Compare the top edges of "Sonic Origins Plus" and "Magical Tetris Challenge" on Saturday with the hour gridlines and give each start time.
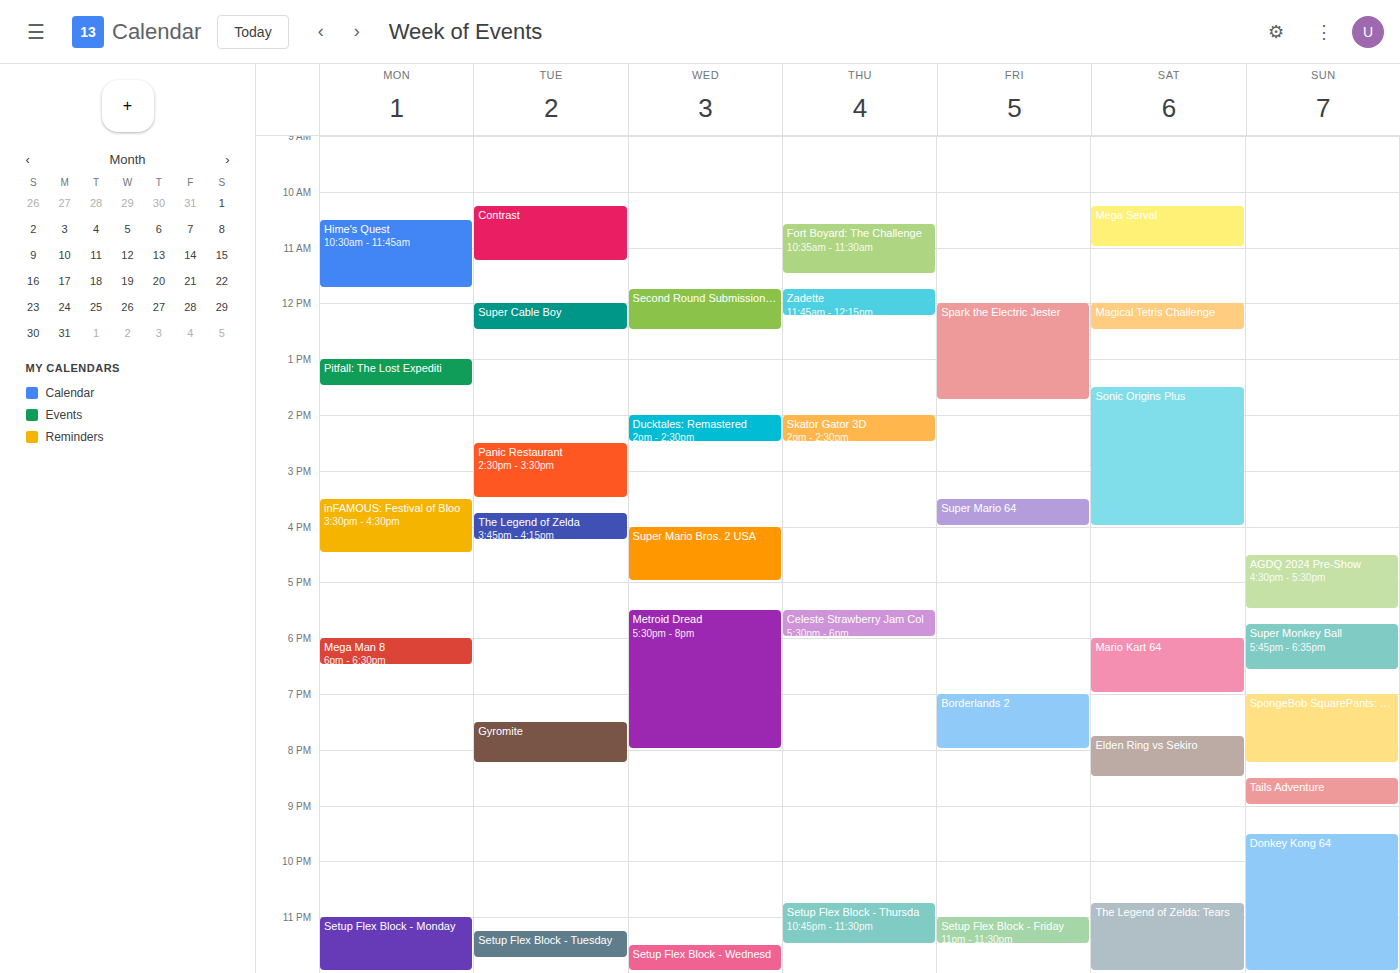
"Sonic Origins Plus": 13:30, halfway between the 13:00 and 14:00 lines. "Magical Tetris Challenge": 12:00, exactly on the 12:00 line.